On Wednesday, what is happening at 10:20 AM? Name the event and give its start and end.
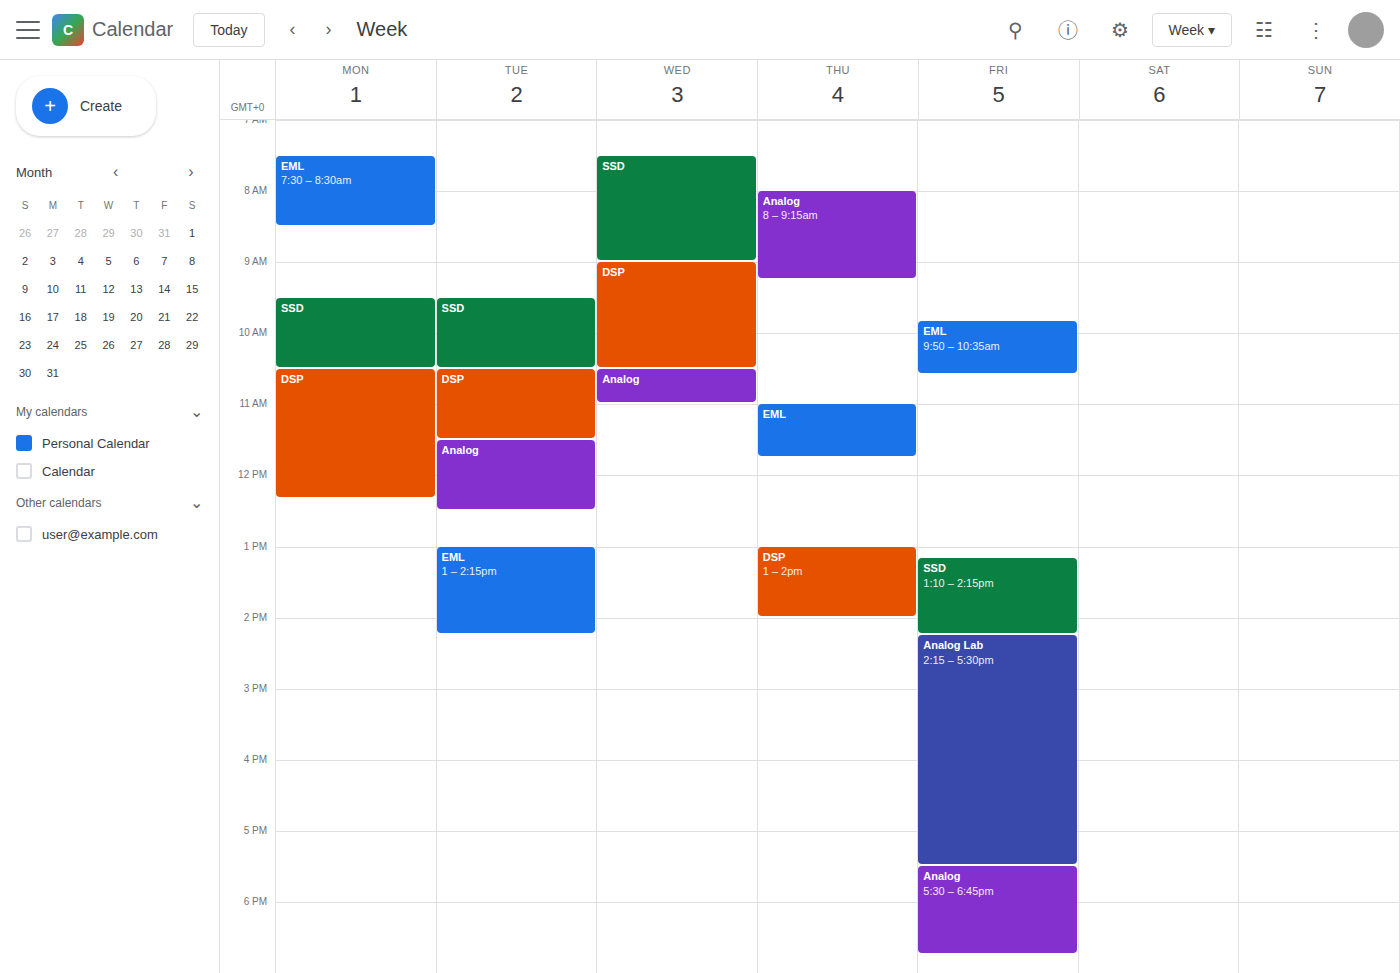
"DSP", 9:00 AM to 10:30 AM